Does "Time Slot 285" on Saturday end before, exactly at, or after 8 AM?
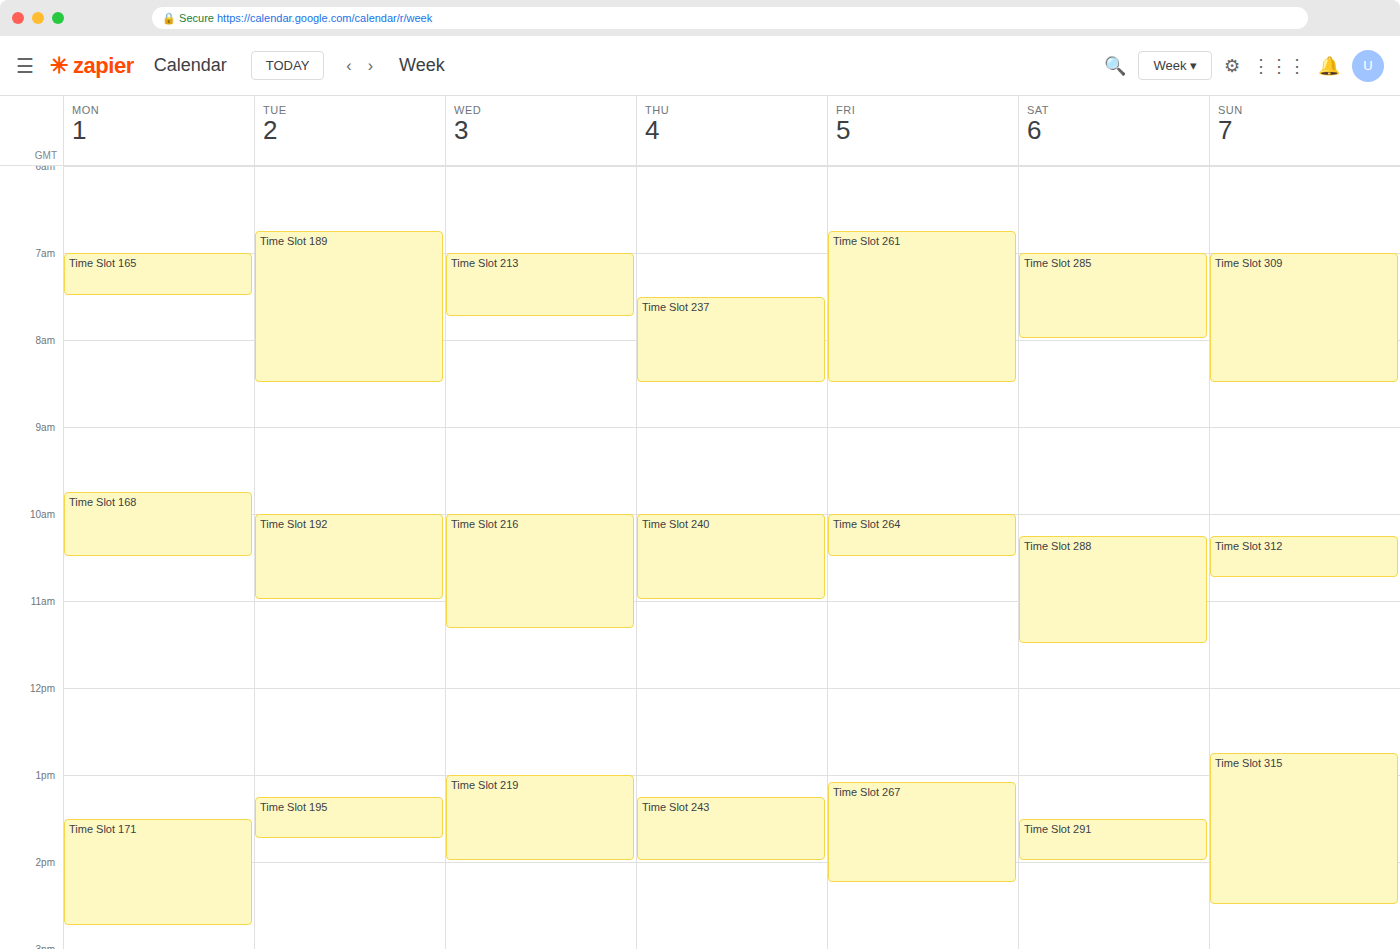
8:00 AM -- exactly at 8 AM, on the 8 AM line.